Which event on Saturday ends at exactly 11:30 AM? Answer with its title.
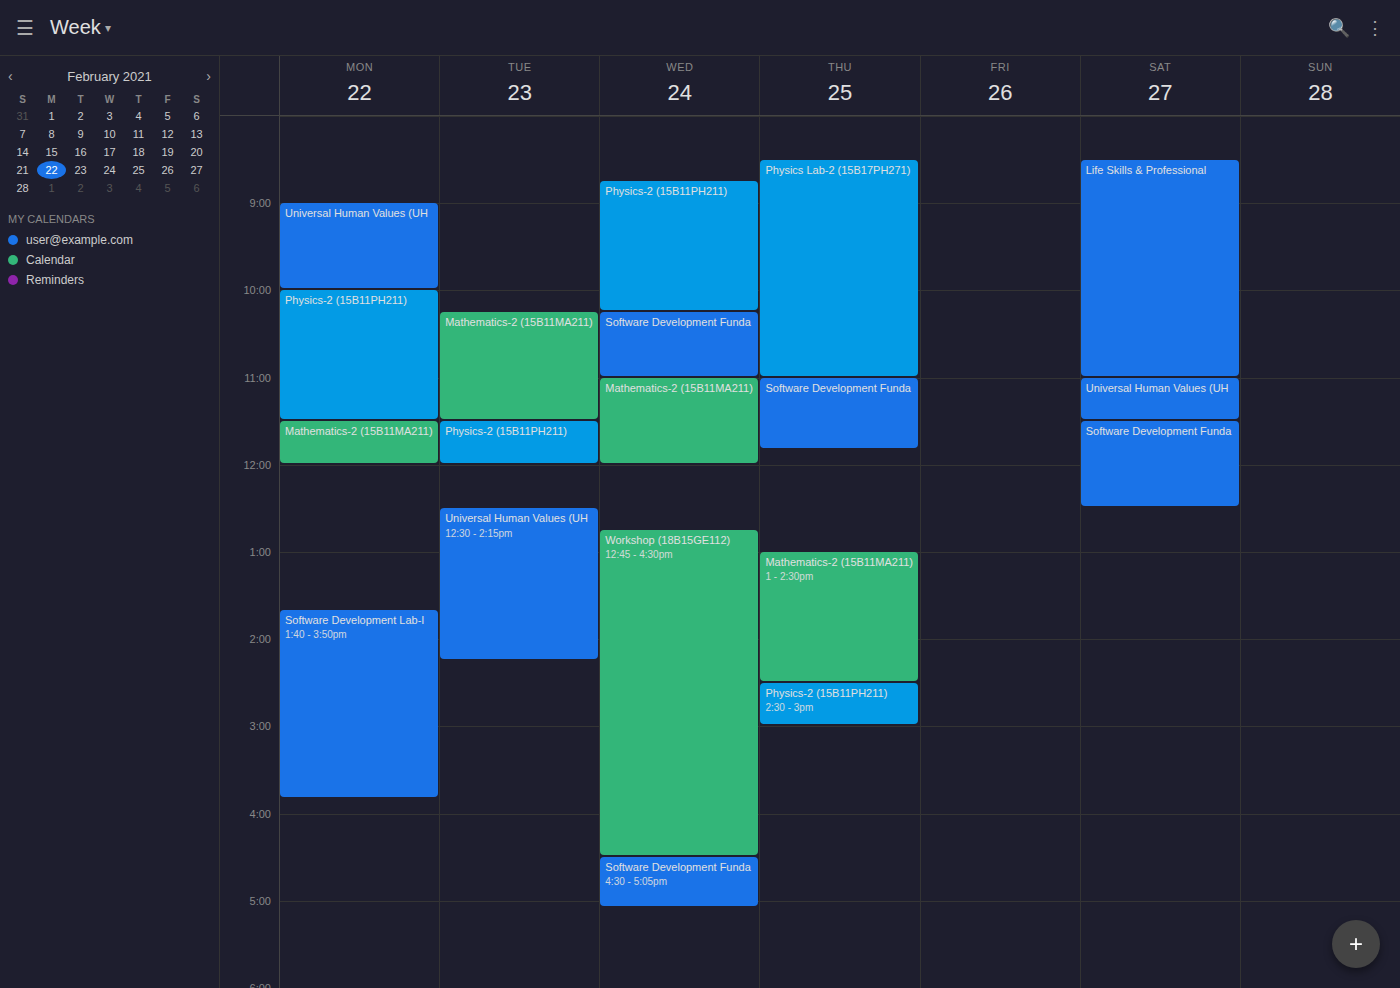
"Universal Human Values (UH"